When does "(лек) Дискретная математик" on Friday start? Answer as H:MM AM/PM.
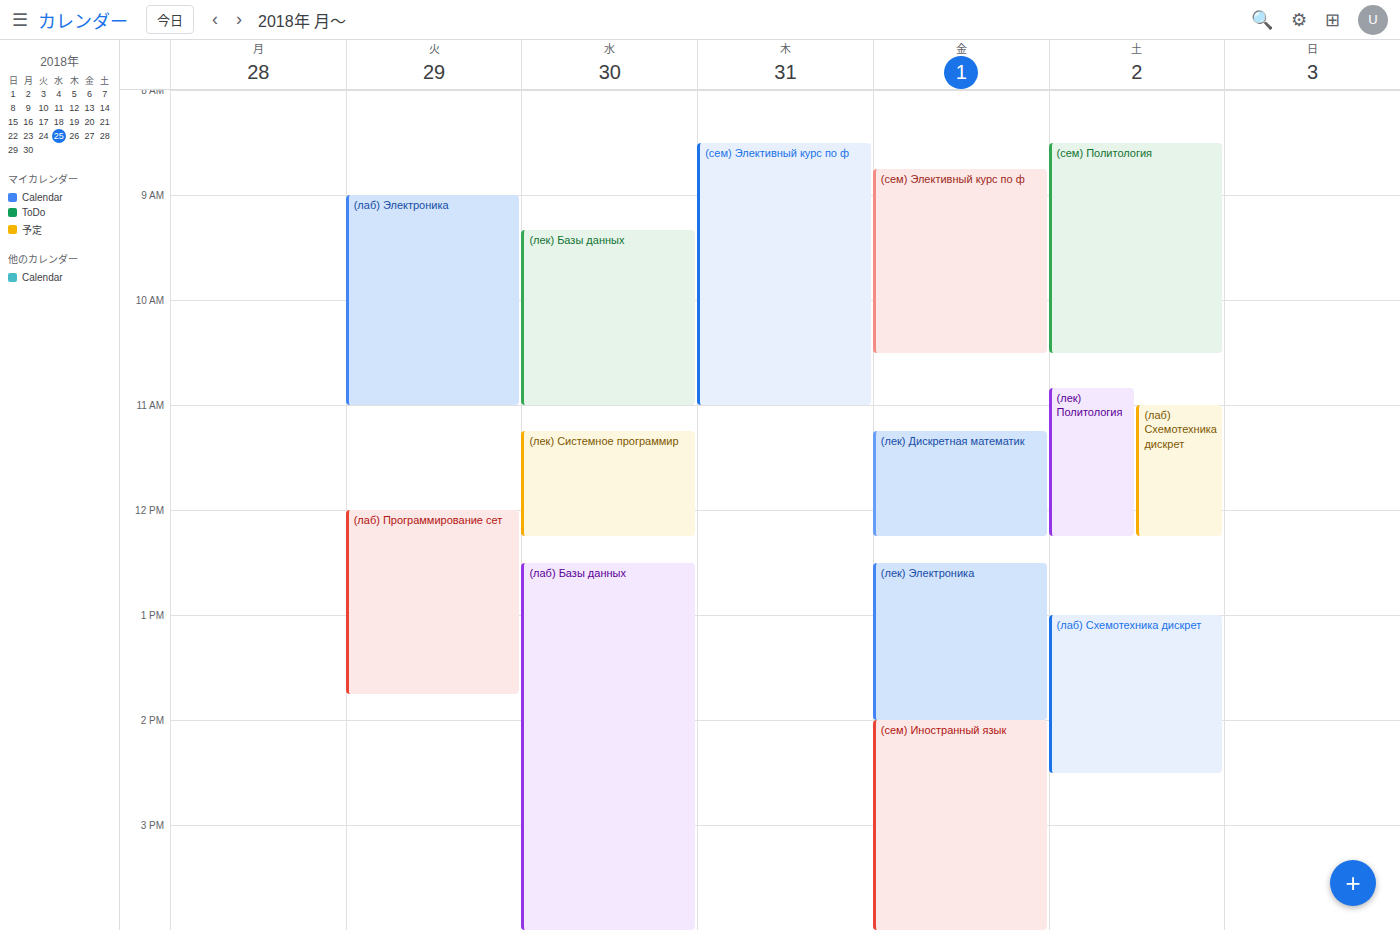
11:15 AM